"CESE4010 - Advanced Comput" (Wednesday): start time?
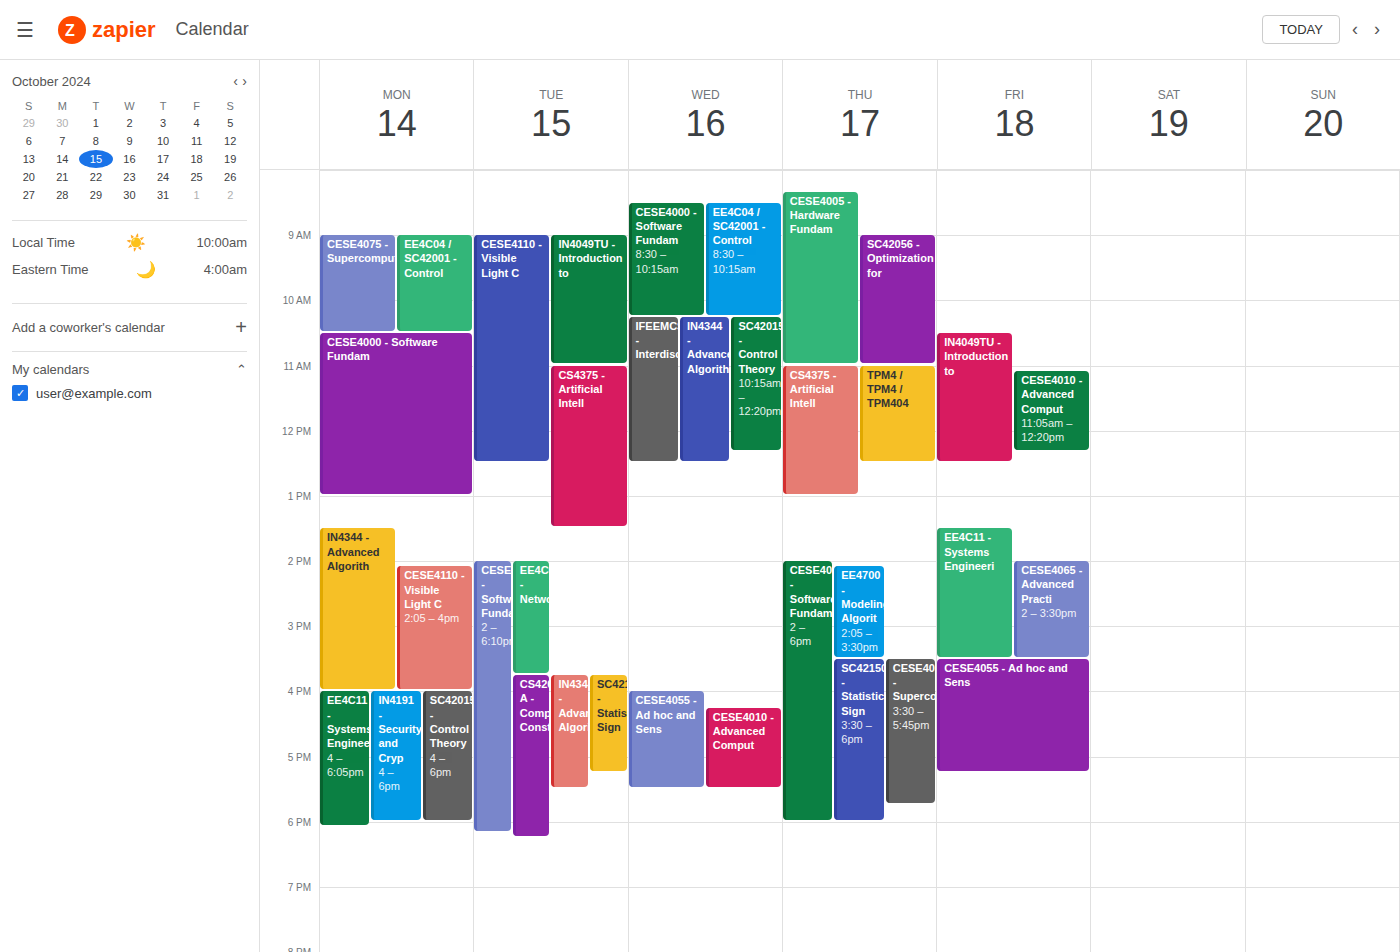
4:15 PM